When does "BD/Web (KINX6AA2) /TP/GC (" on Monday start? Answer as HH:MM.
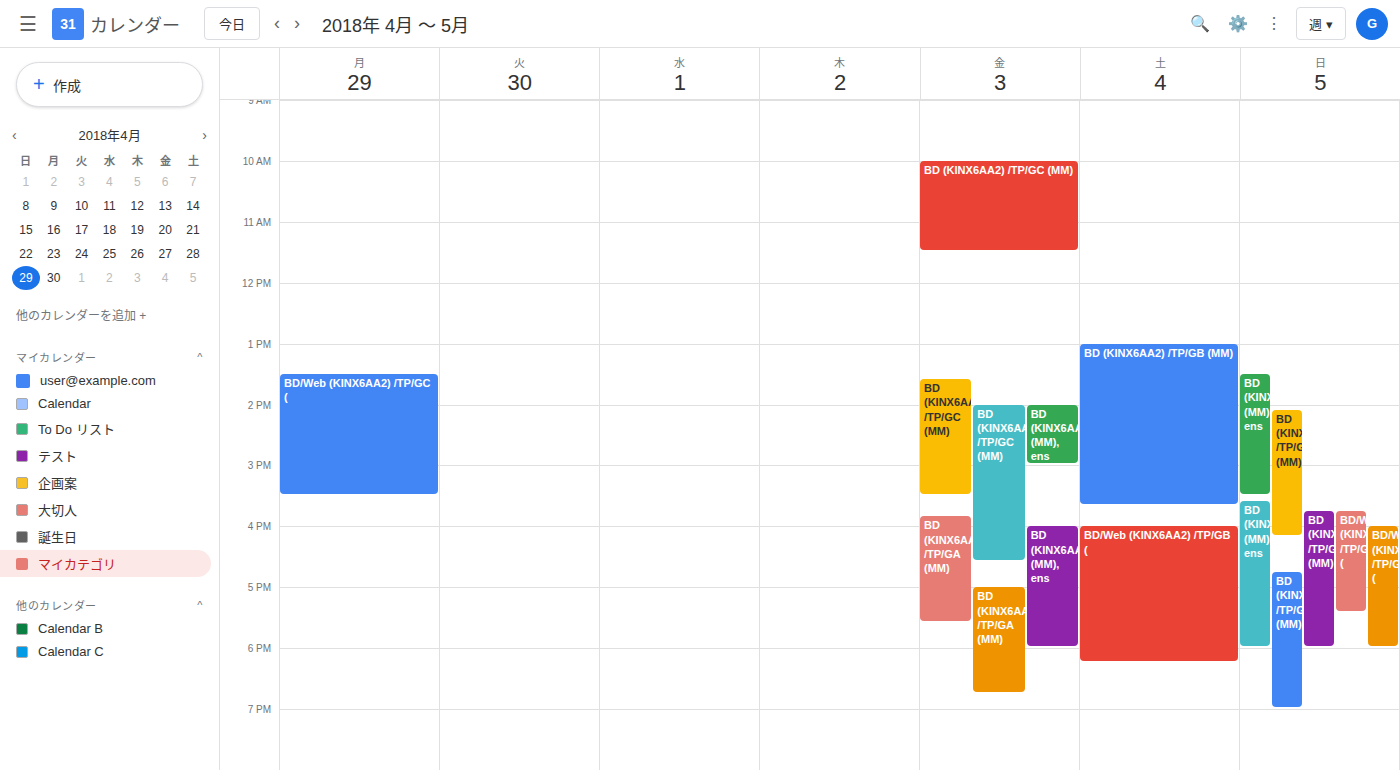
13:30